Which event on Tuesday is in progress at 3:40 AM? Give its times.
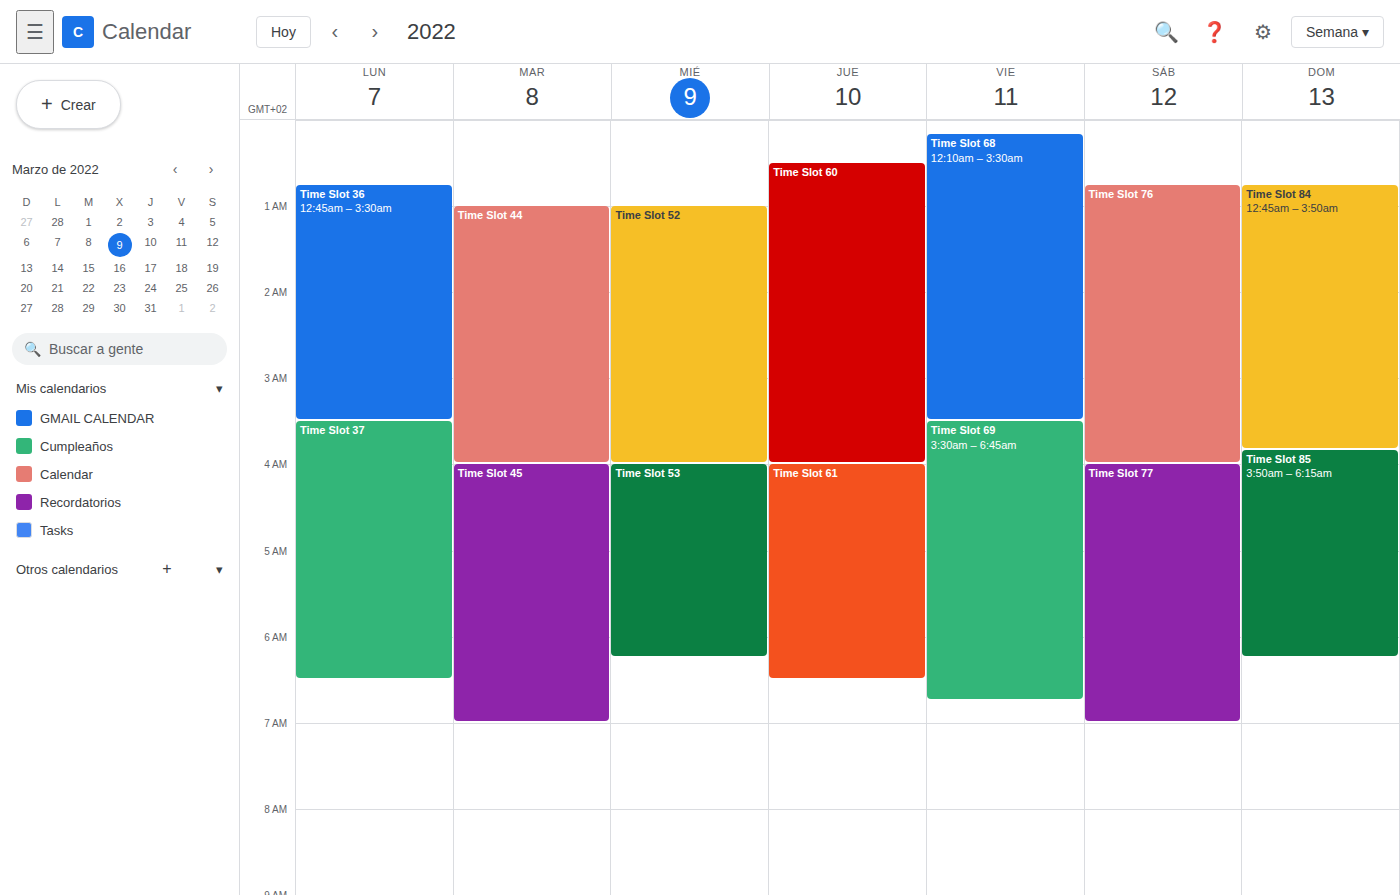
"Time Slot 44", 1:00 AM to 4:00 AM